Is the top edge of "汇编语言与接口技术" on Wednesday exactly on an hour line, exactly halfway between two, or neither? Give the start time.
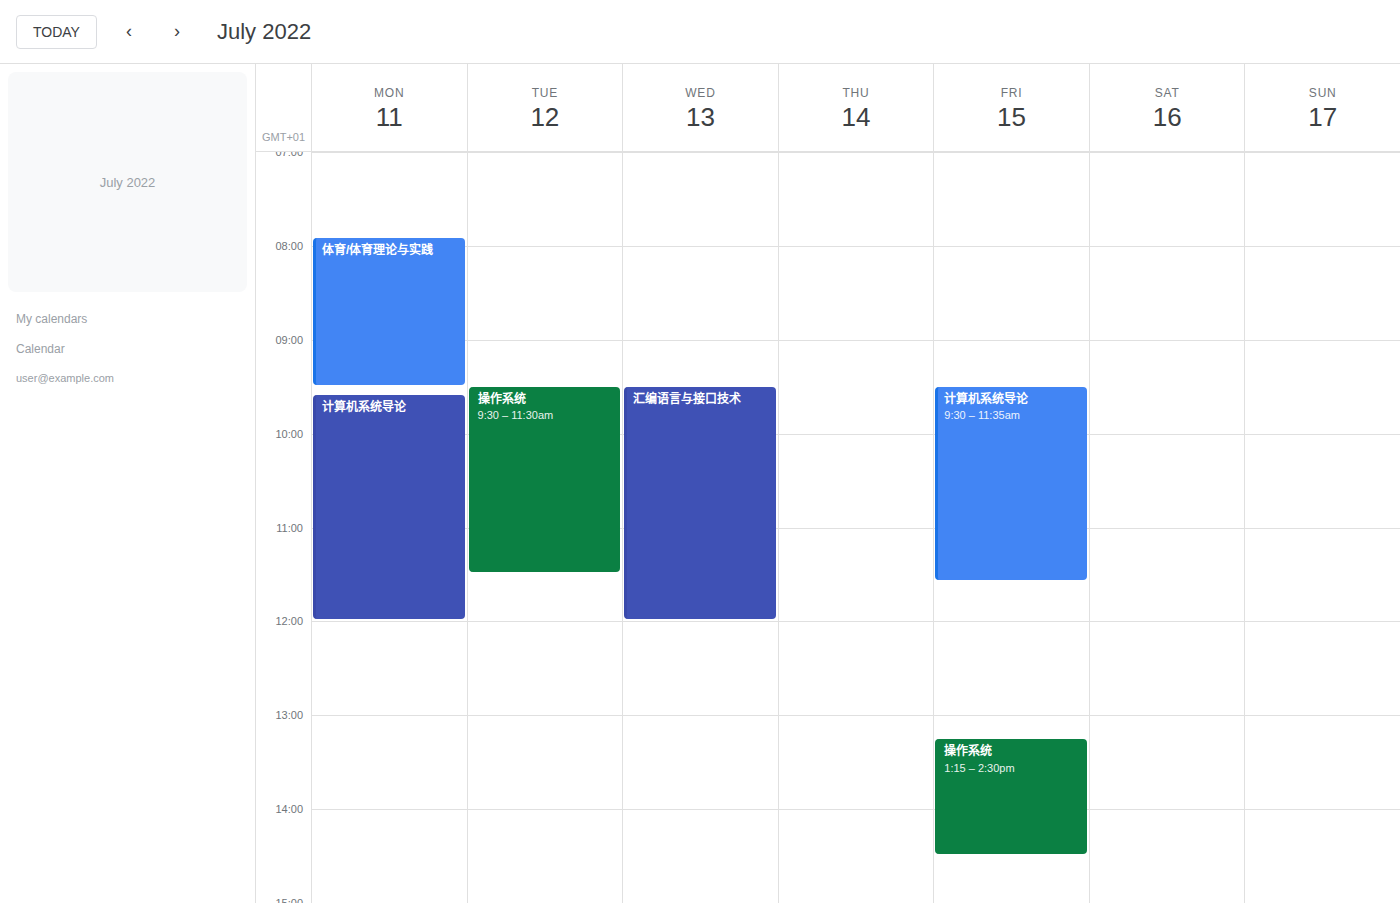
9:30 AM -- halfway between the 9 AM and 10 AM lines.